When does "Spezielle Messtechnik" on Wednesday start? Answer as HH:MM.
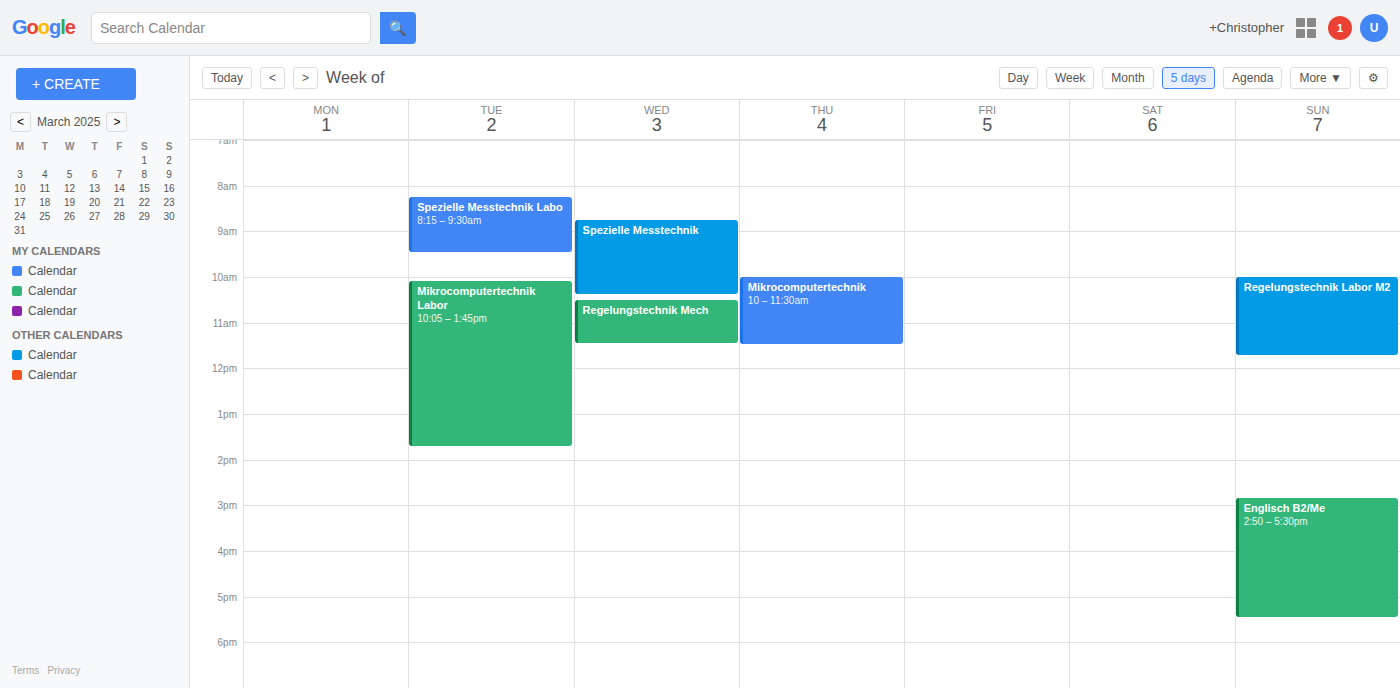
08:45